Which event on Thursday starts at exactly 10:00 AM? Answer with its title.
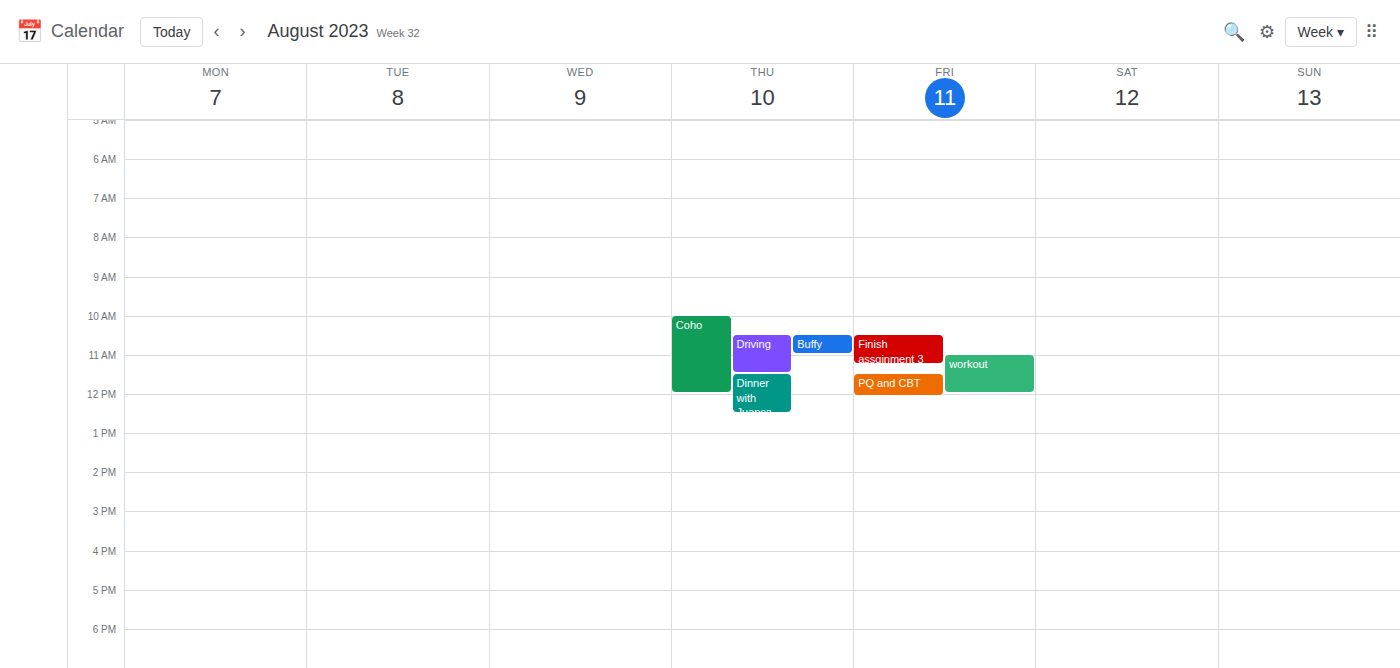
"Coho"